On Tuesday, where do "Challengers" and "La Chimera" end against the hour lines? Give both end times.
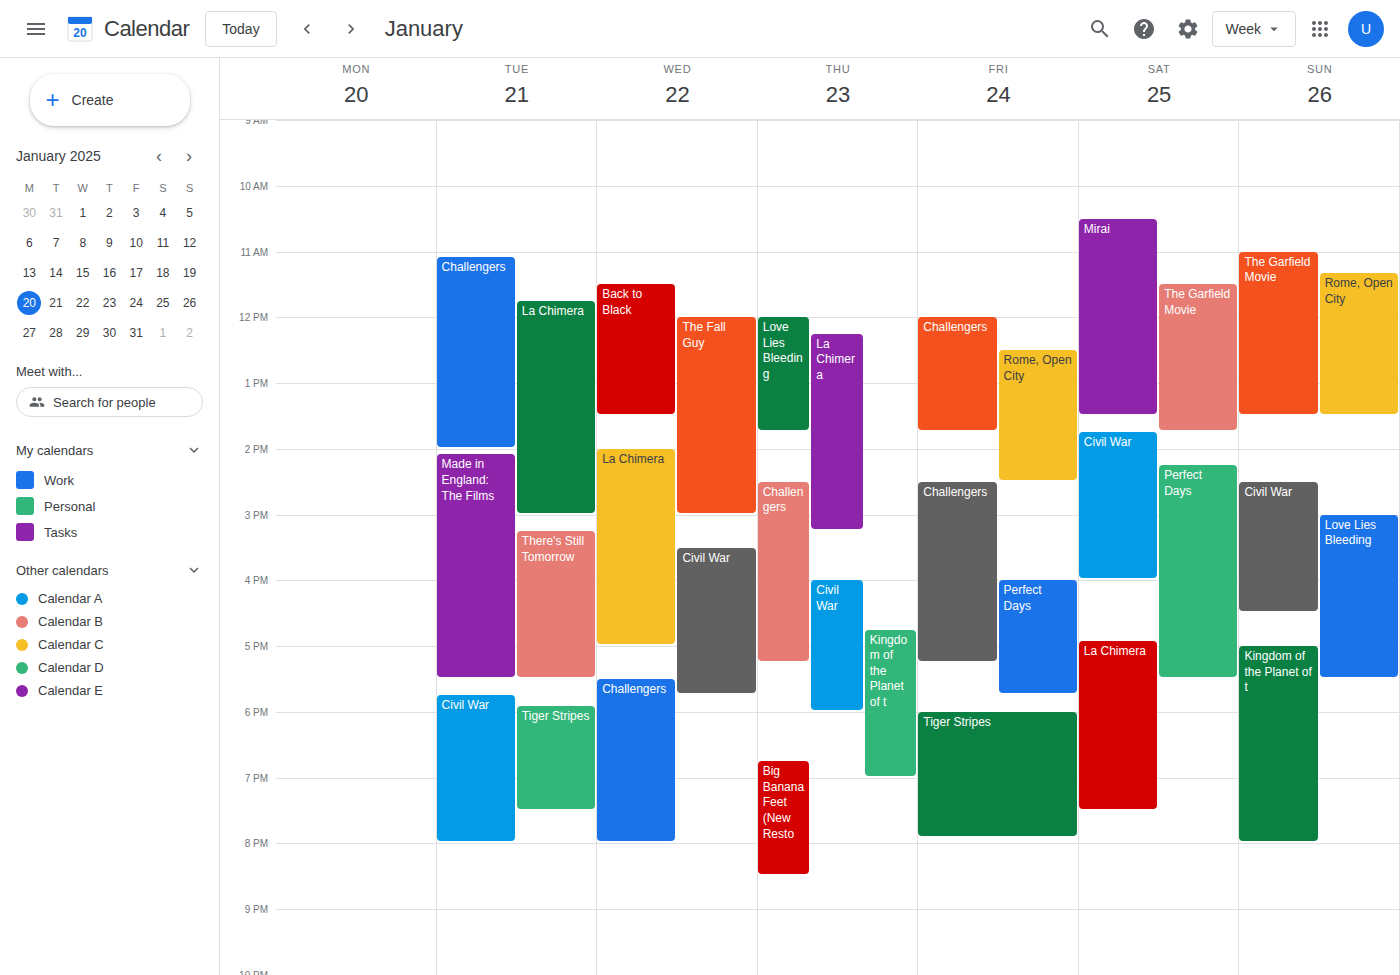
"Challengers": 2:00 PM, exactly on the 2 PM line. "La Chimera": 3:00 PM, exactly on the 3 PM line.